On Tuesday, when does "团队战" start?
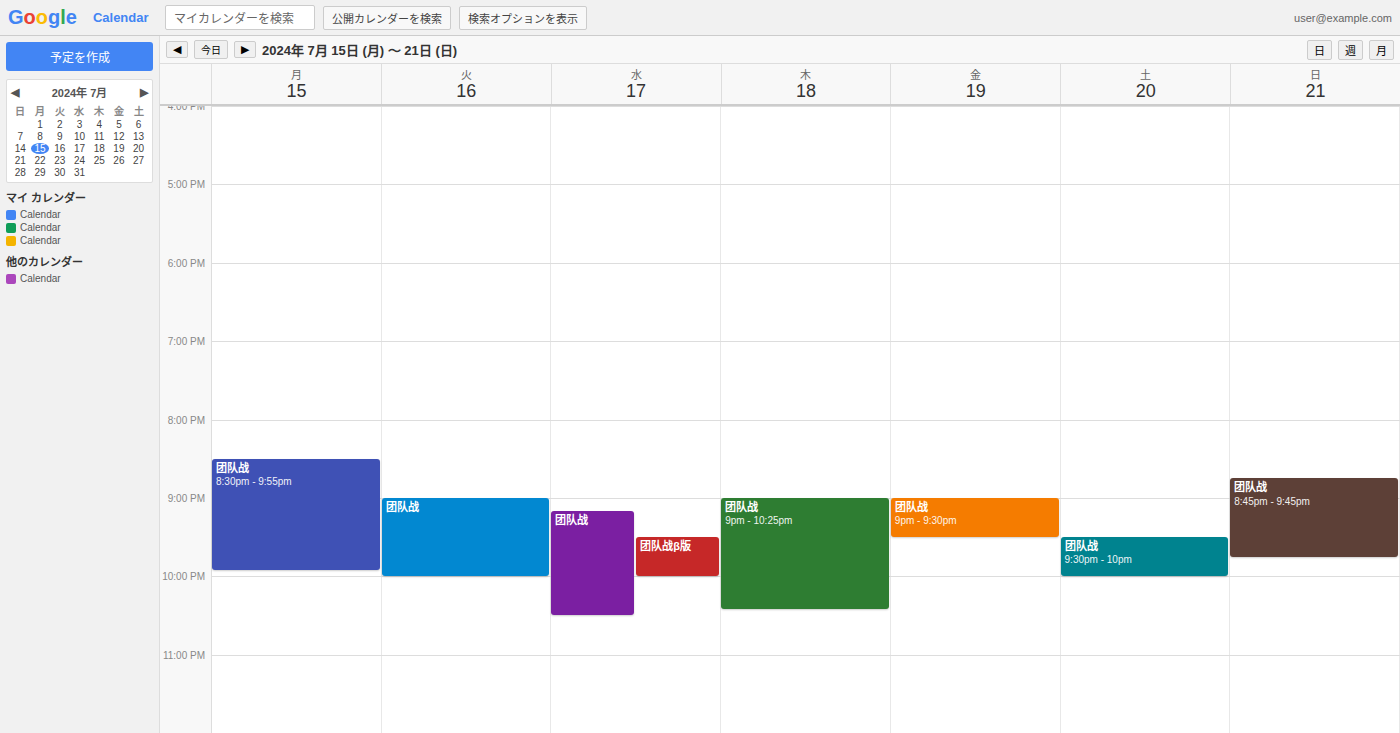
9:00 PM